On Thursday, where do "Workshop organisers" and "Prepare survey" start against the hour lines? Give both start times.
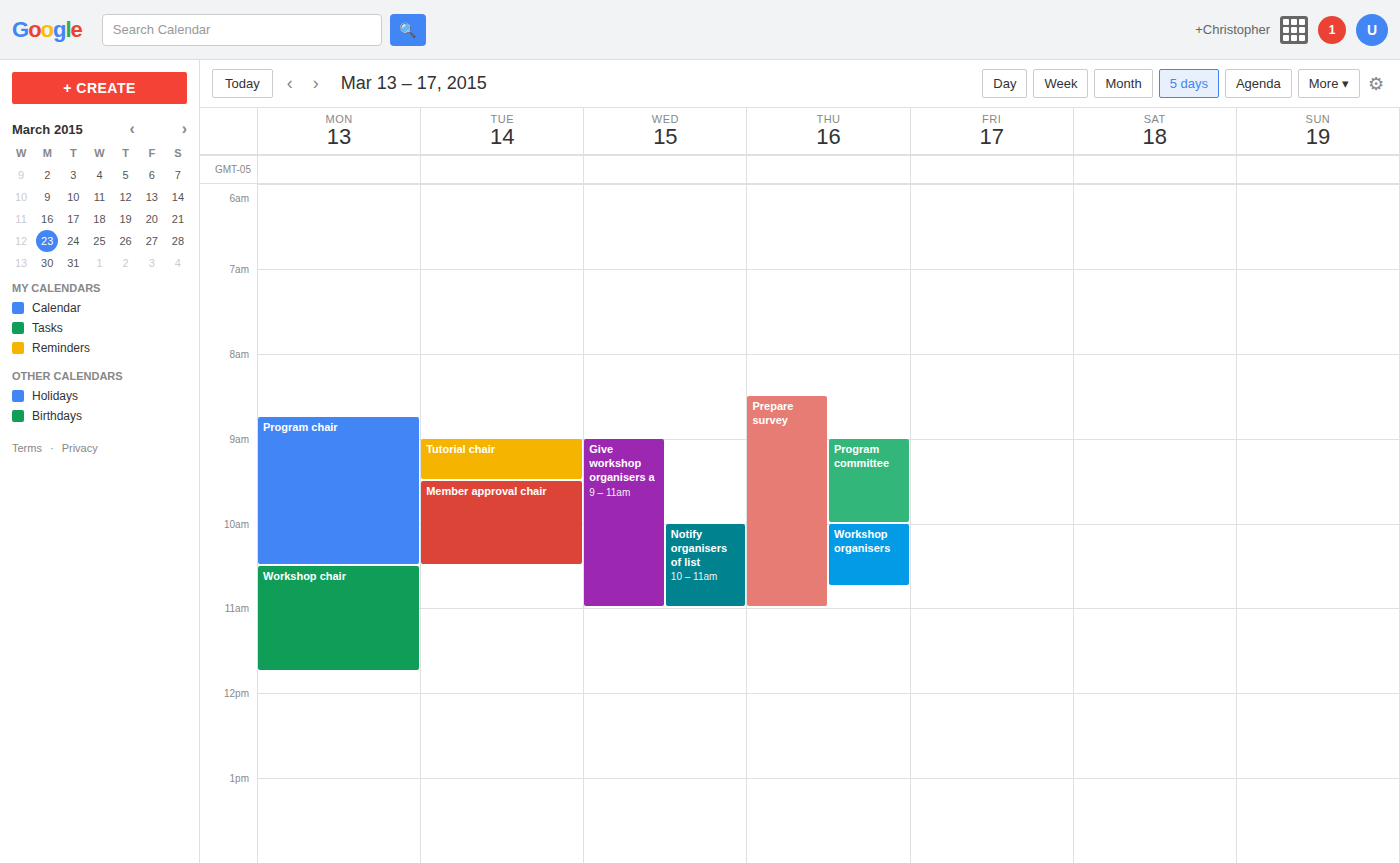
"Workshop organisers": 10:00 AM, exactly on the 10 AM line. "Prepare survey": 8:30 AM, halfway between the 8 AM and 9 AM lines.